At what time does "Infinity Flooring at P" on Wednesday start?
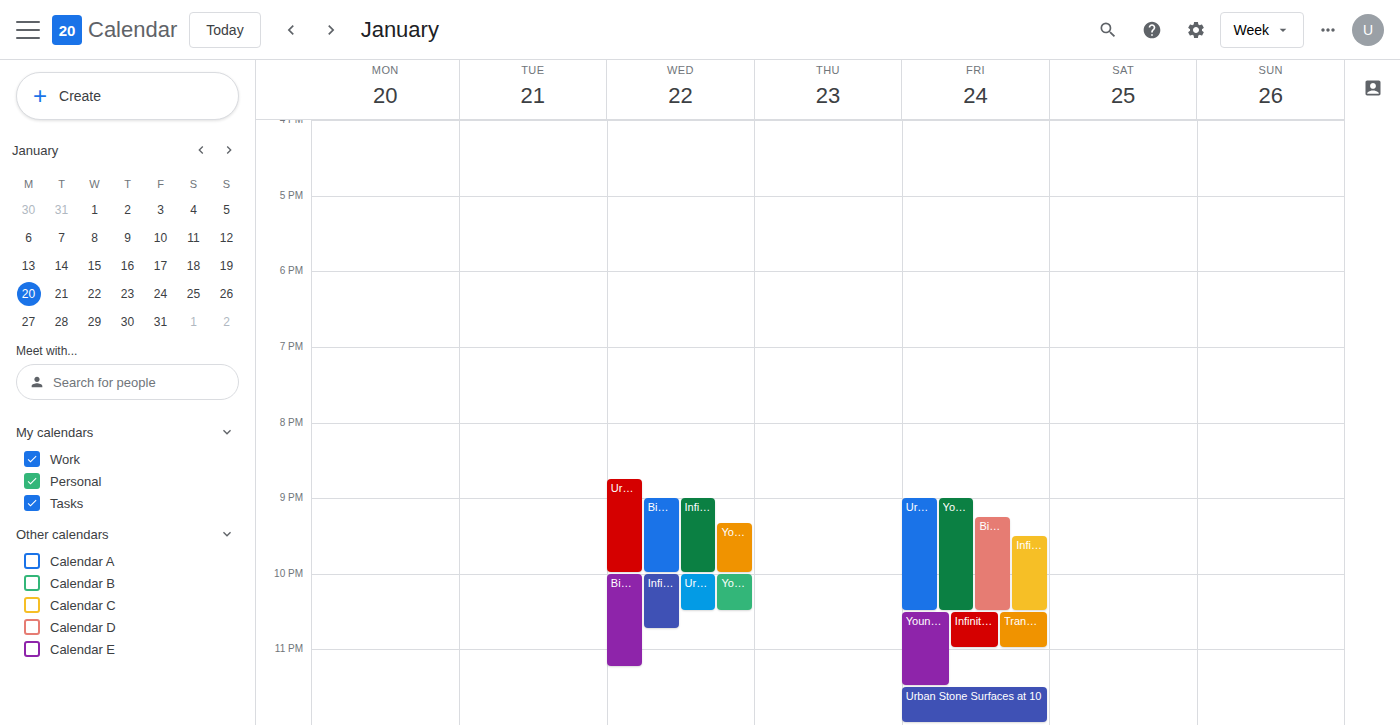
9:00 PM